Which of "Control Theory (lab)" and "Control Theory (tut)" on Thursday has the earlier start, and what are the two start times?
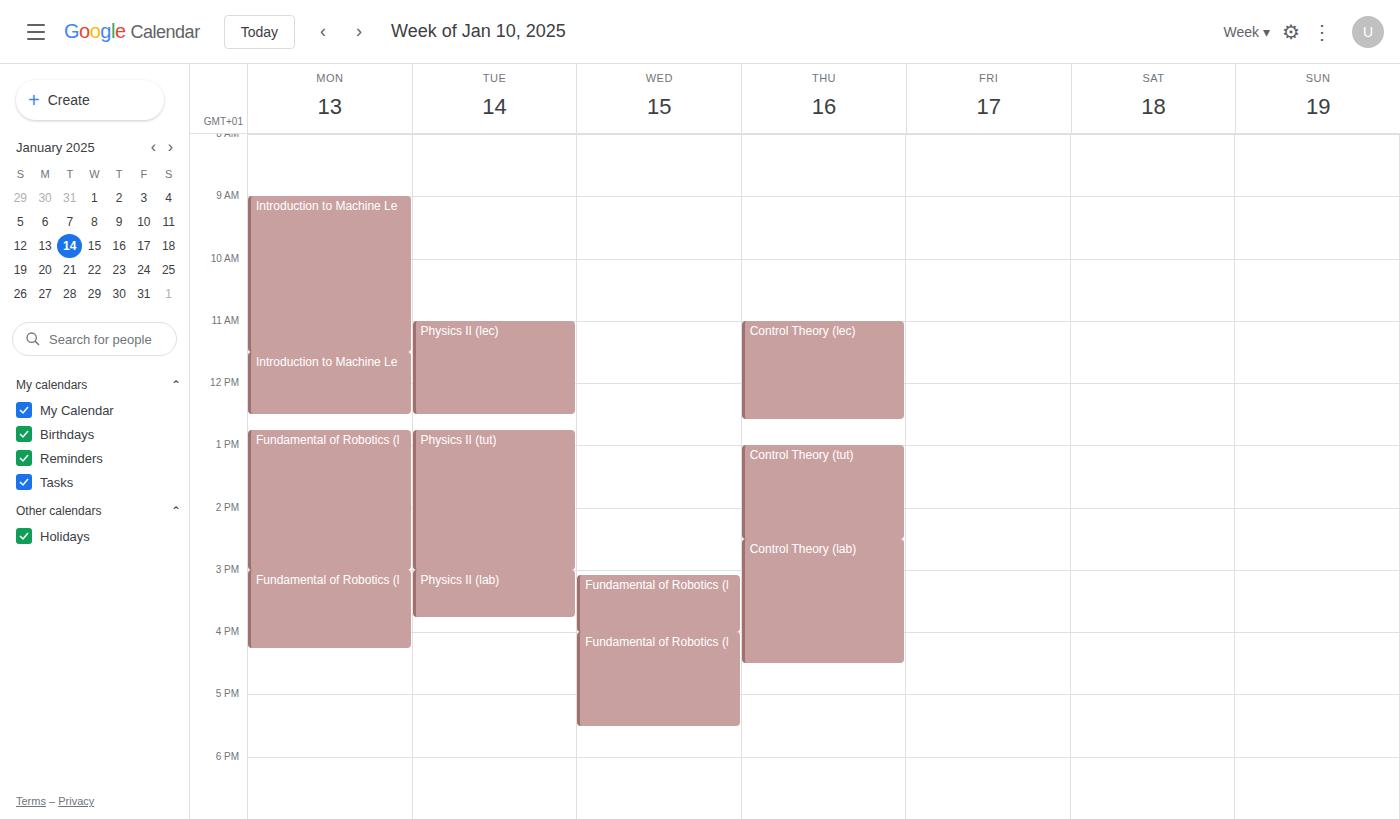
"Control Theory (tut)" 1:00 PM; "Control Theory (lab)" 2:30 PM.